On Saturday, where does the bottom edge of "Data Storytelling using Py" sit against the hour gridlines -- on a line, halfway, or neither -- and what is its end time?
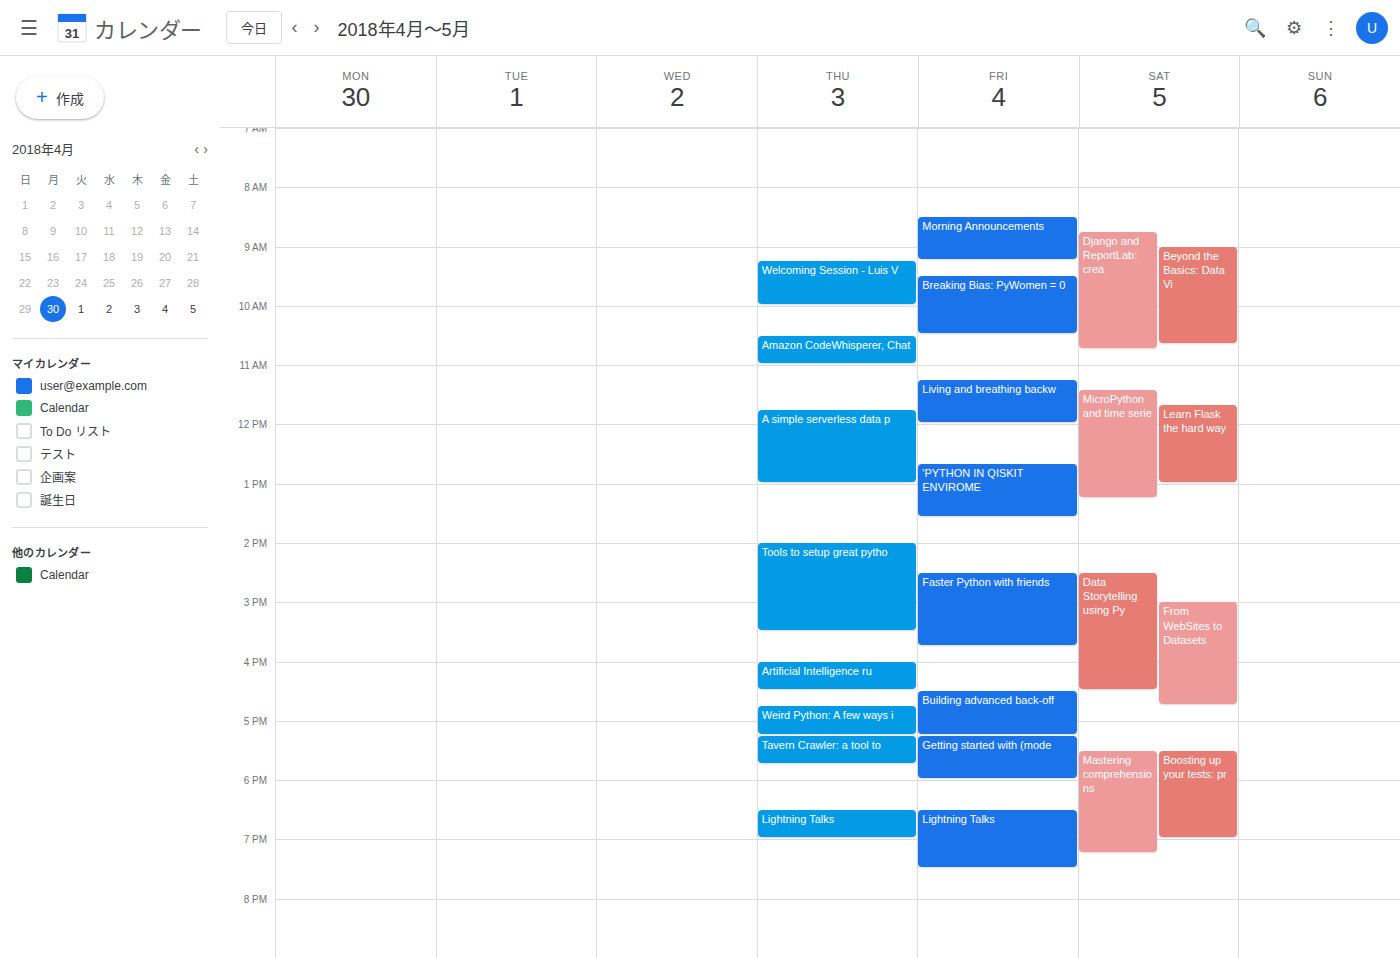
4:30 PM -- halfway between the 4 PM and 5 PM lines.